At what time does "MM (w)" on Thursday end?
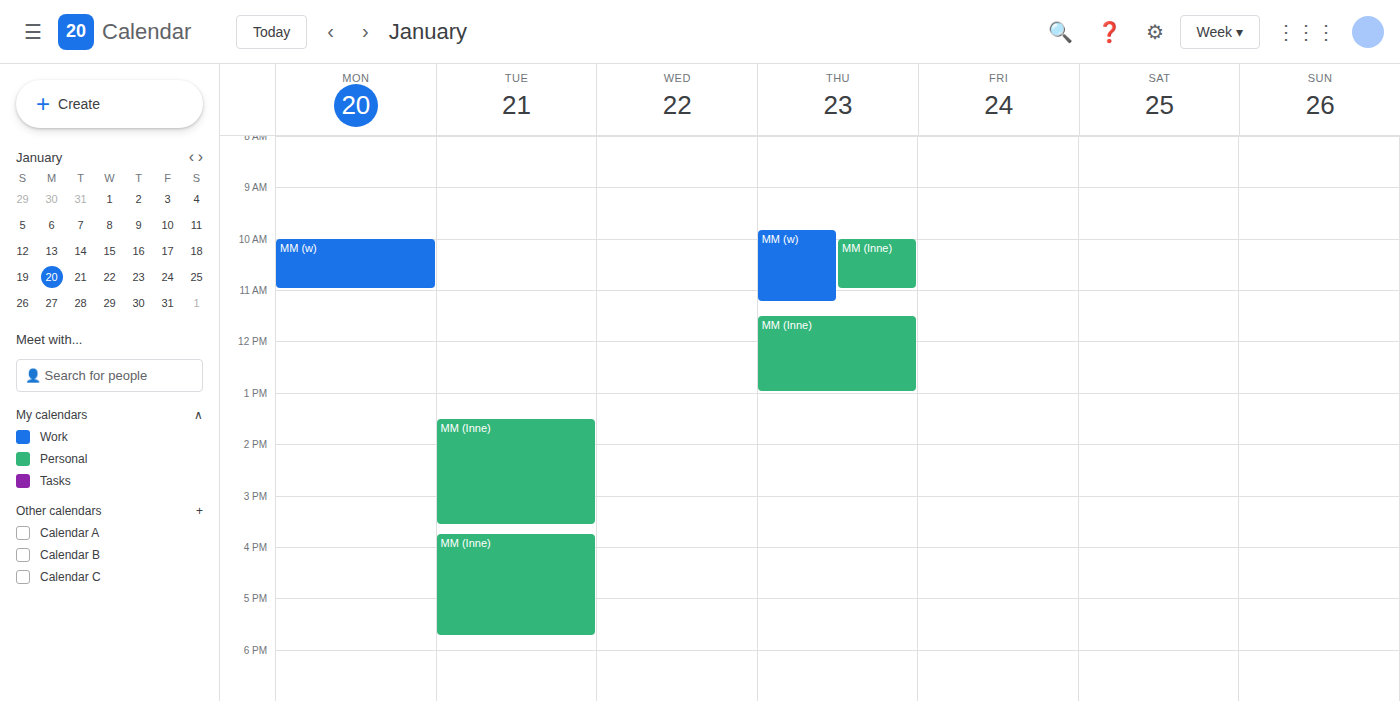
11:15 AM